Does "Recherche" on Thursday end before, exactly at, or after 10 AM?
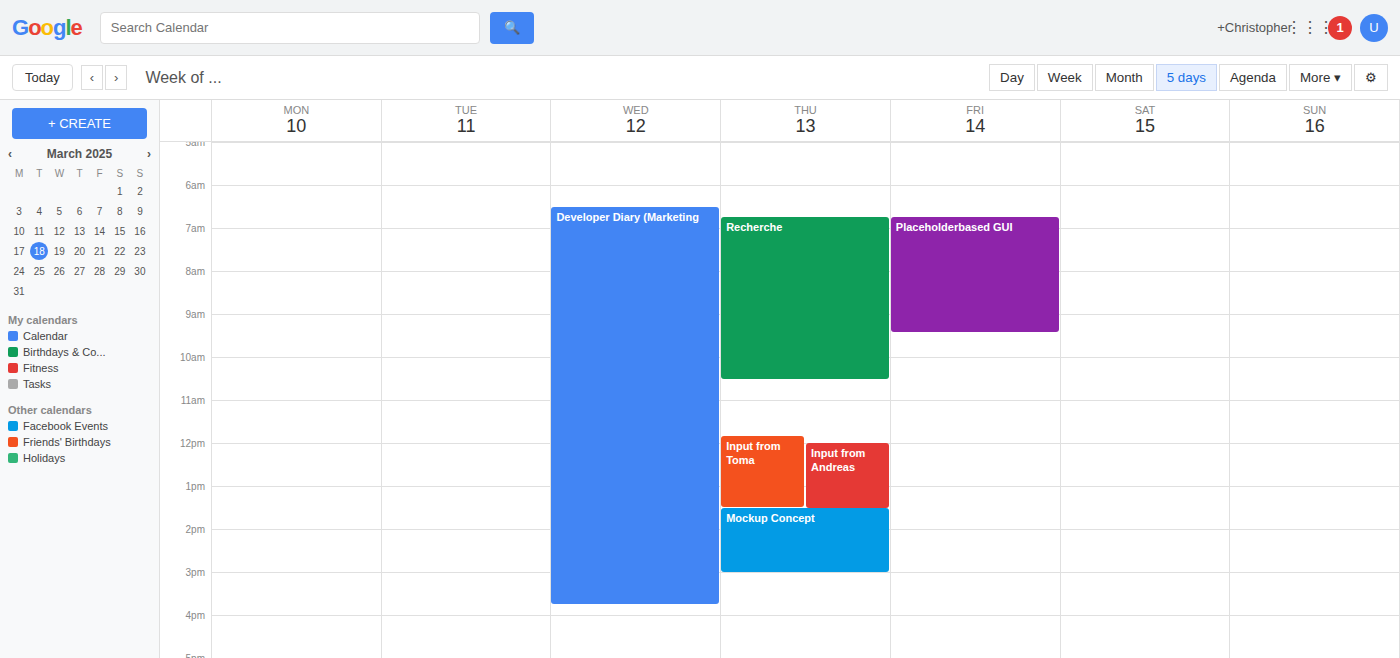
10:30 AM -- after 10 AM, 30 minutes below the 10 AM line.